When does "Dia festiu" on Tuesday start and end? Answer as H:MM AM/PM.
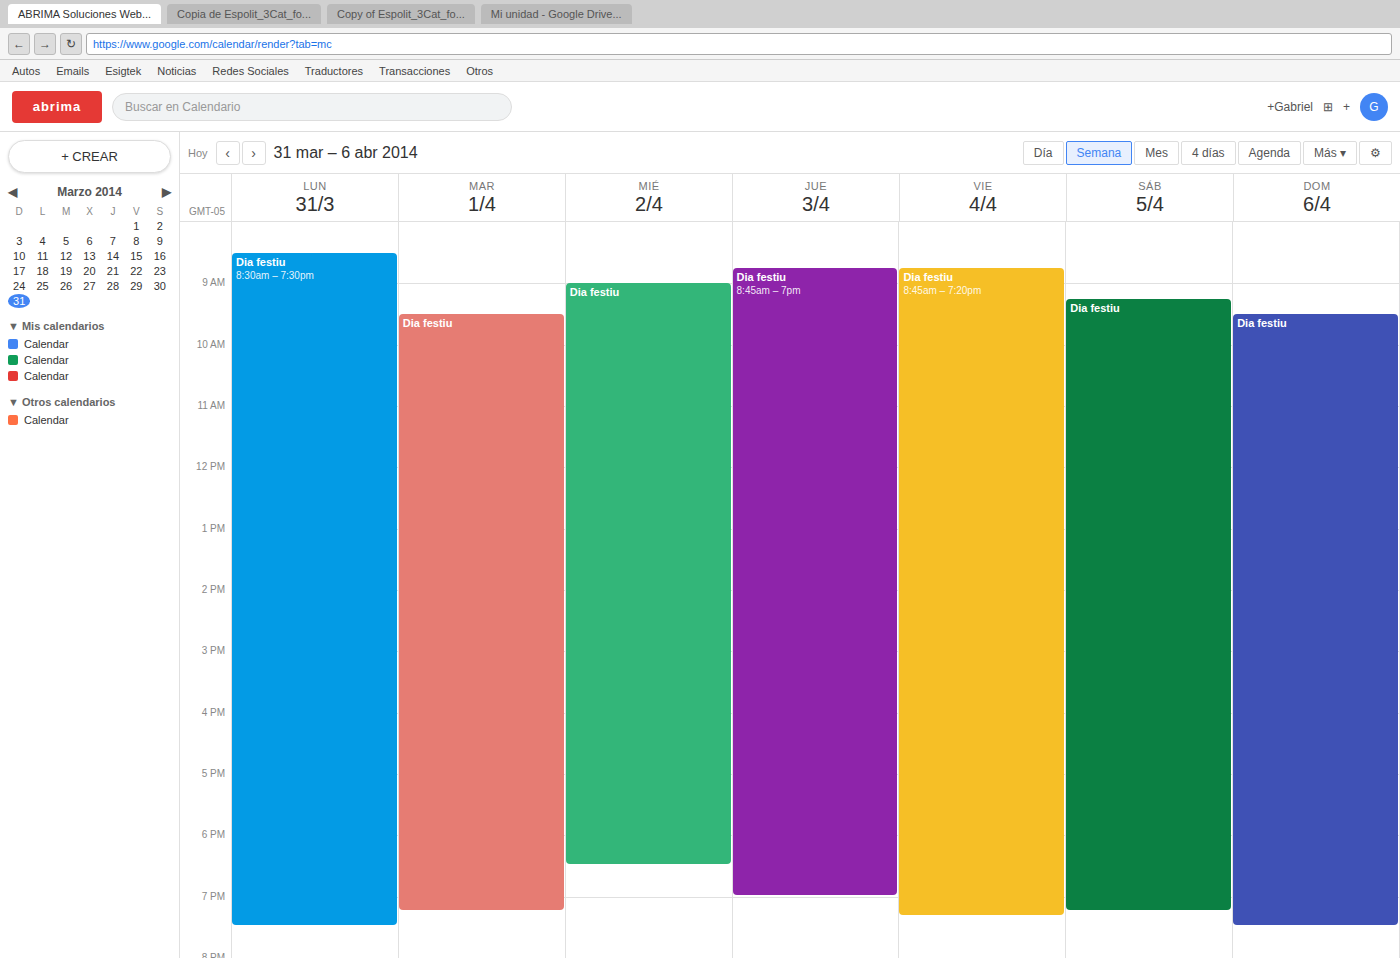
9:30 AM to 7:15 PM